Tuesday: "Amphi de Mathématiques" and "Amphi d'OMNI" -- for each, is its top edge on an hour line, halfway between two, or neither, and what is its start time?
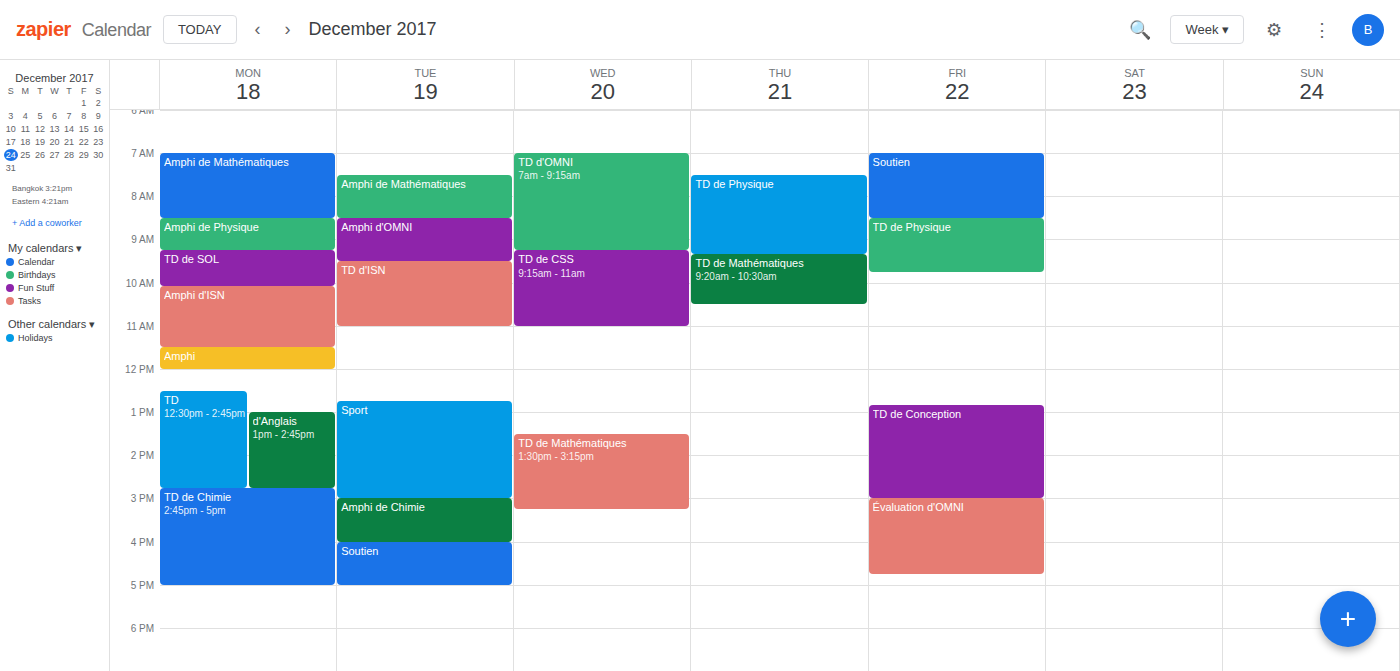
"Amphi de Mathématiques": 7:30 AM, halfway between the 7 AM and 8 AM lines. "Amphi d'OMNI": 8:30 AM, halfway between the 8 AM and 9 AM lines.